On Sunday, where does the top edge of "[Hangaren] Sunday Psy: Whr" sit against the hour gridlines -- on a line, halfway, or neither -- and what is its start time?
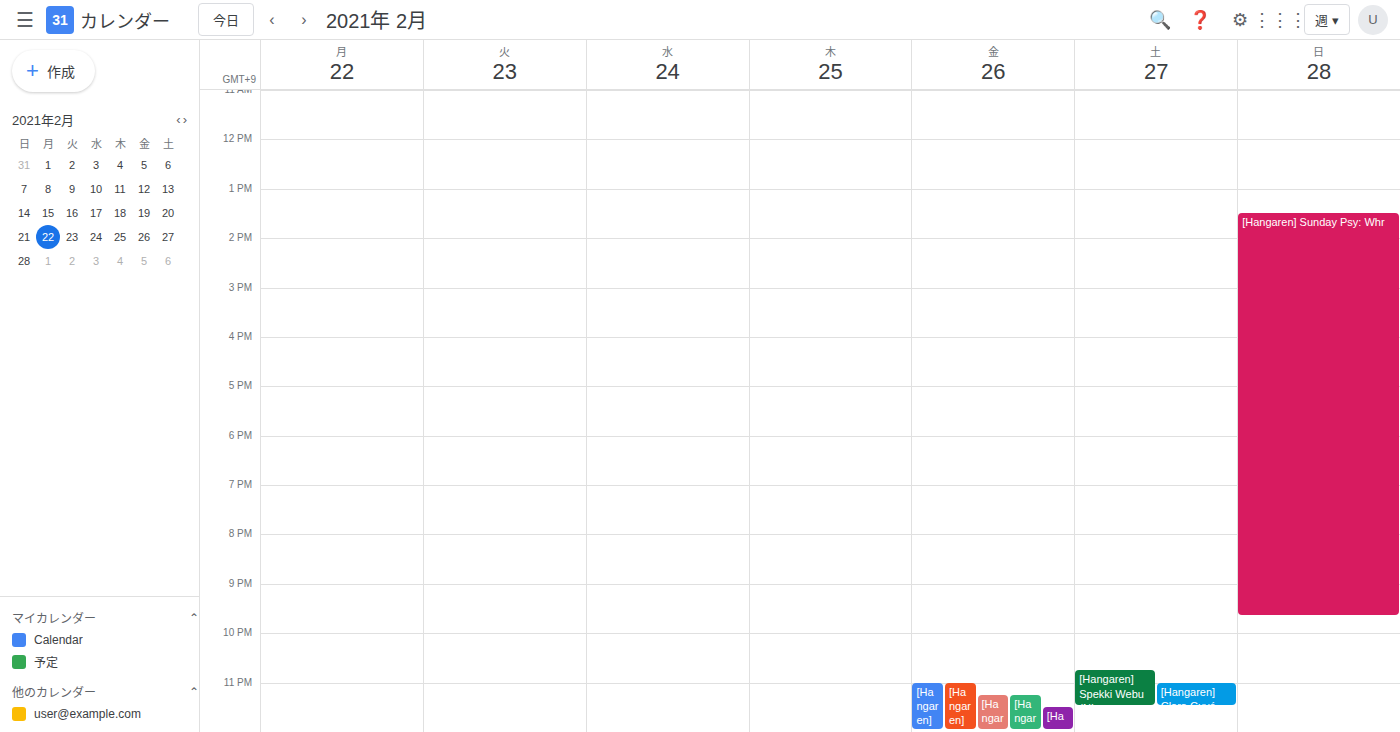
1:30 PM -- halfway between the 1 PM and 2 PM lines.